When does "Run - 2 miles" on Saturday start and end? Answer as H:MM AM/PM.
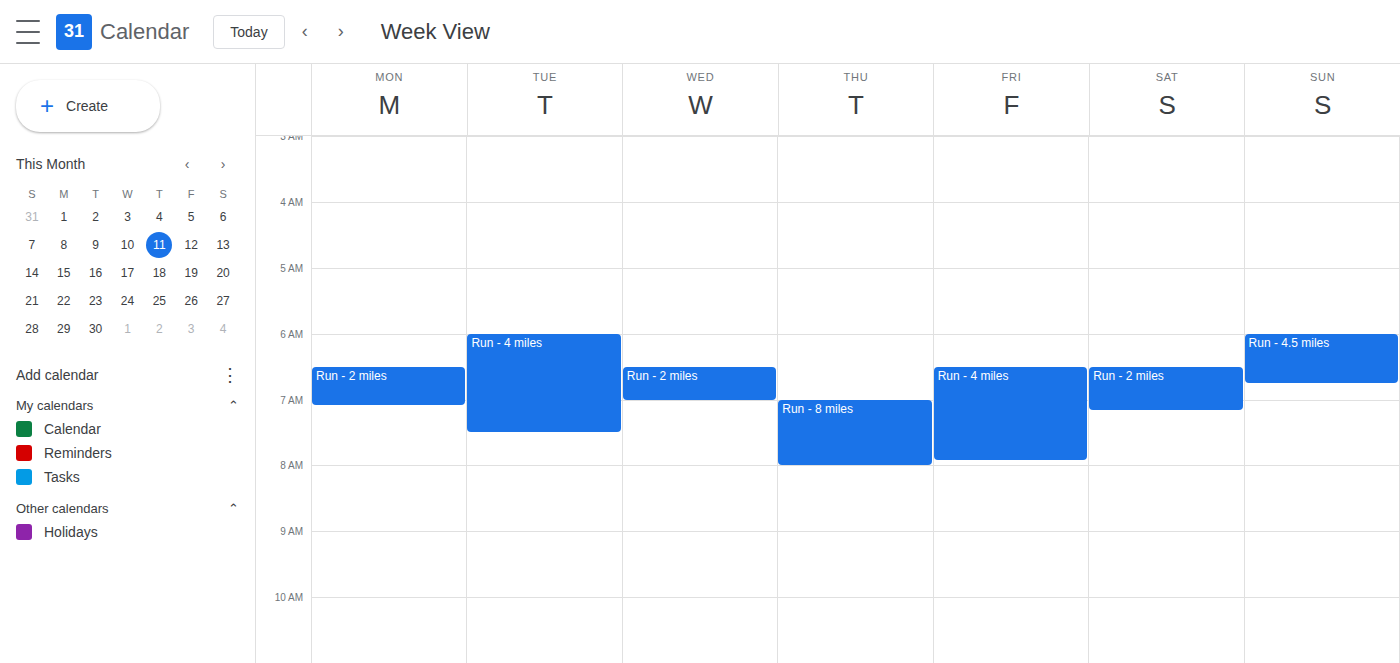
6:30 AM to 7:10 AM